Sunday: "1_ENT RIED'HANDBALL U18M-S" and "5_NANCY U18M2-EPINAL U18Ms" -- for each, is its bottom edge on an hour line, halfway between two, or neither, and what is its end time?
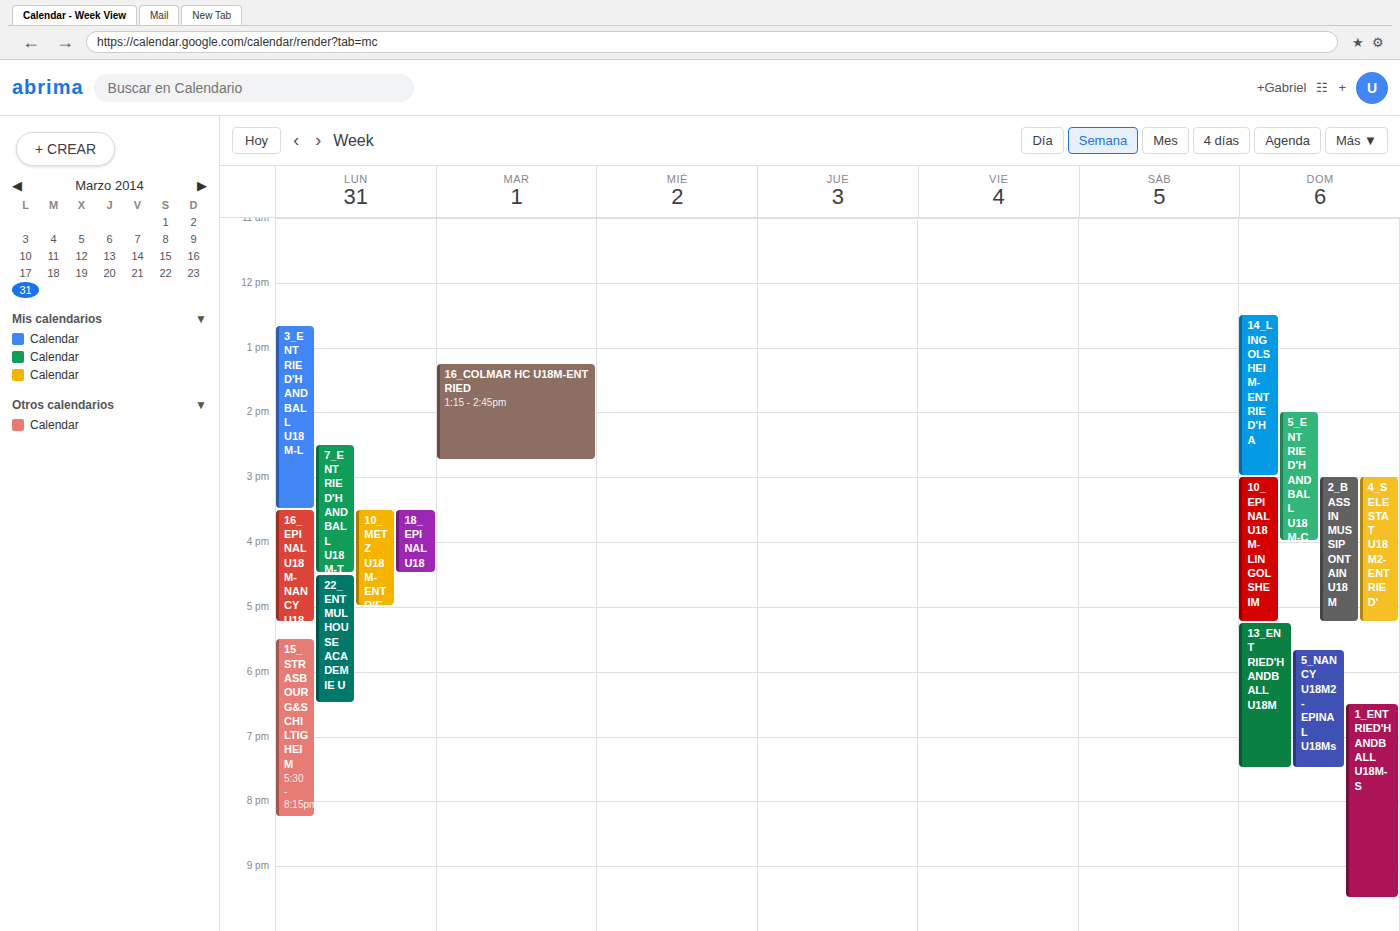
"1_ENT RIED'HANDBALL U18M-S": 9:30 PM, halfway between the 9 PM and 10 PM lines. "5_NANCY U18M2-EPINAL U18Ms": 7:30 PM, halfway between the 7 PM and 8 PM lines.